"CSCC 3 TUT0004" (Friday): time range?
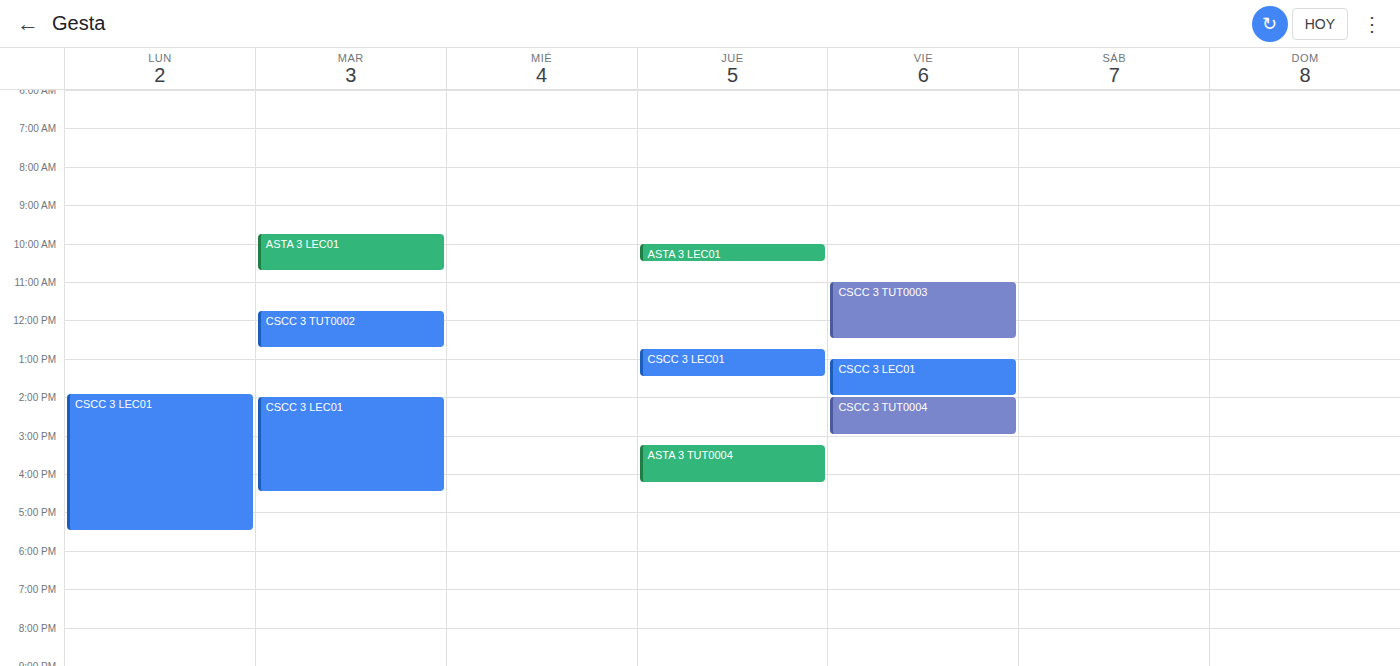
2:00 PM to 3:00 PM